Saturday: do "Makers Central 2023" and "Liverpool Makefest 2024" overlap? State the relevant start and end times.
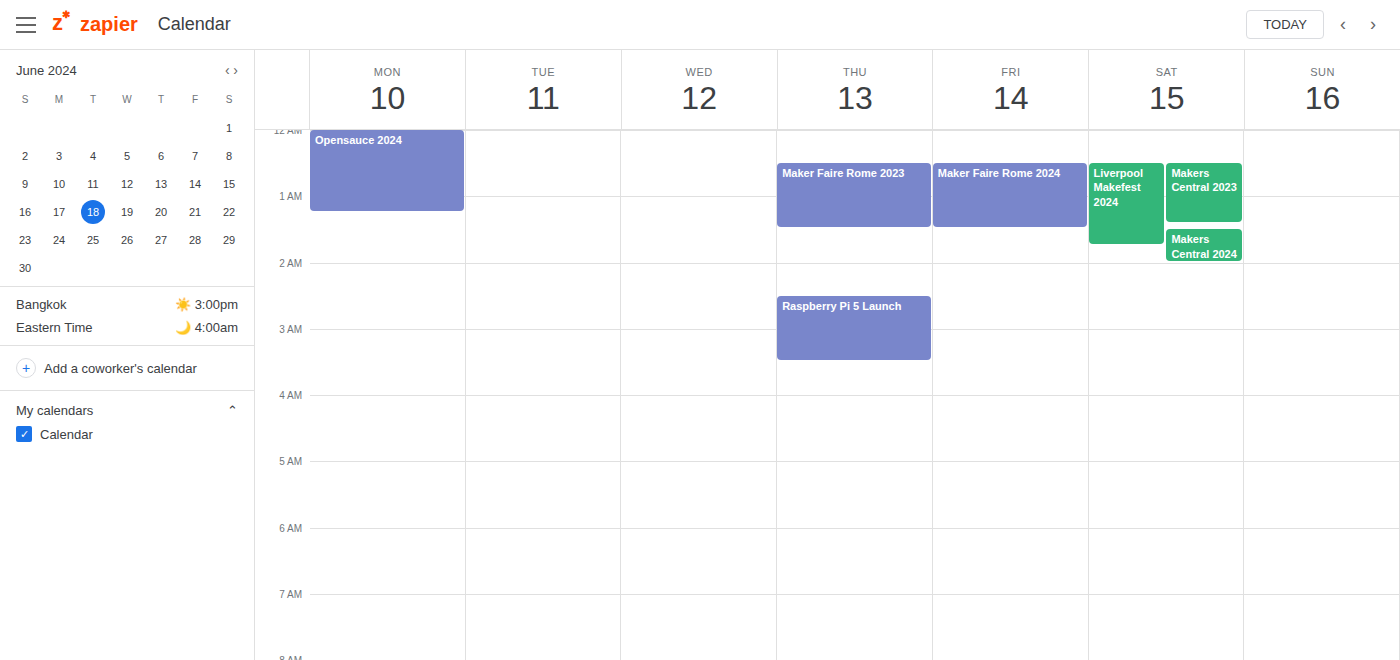
"Liverpool Makefest 2024" starts at 12:30 AM, before "Makers Central 2023" ends at 1:25 AM -- they overlap.